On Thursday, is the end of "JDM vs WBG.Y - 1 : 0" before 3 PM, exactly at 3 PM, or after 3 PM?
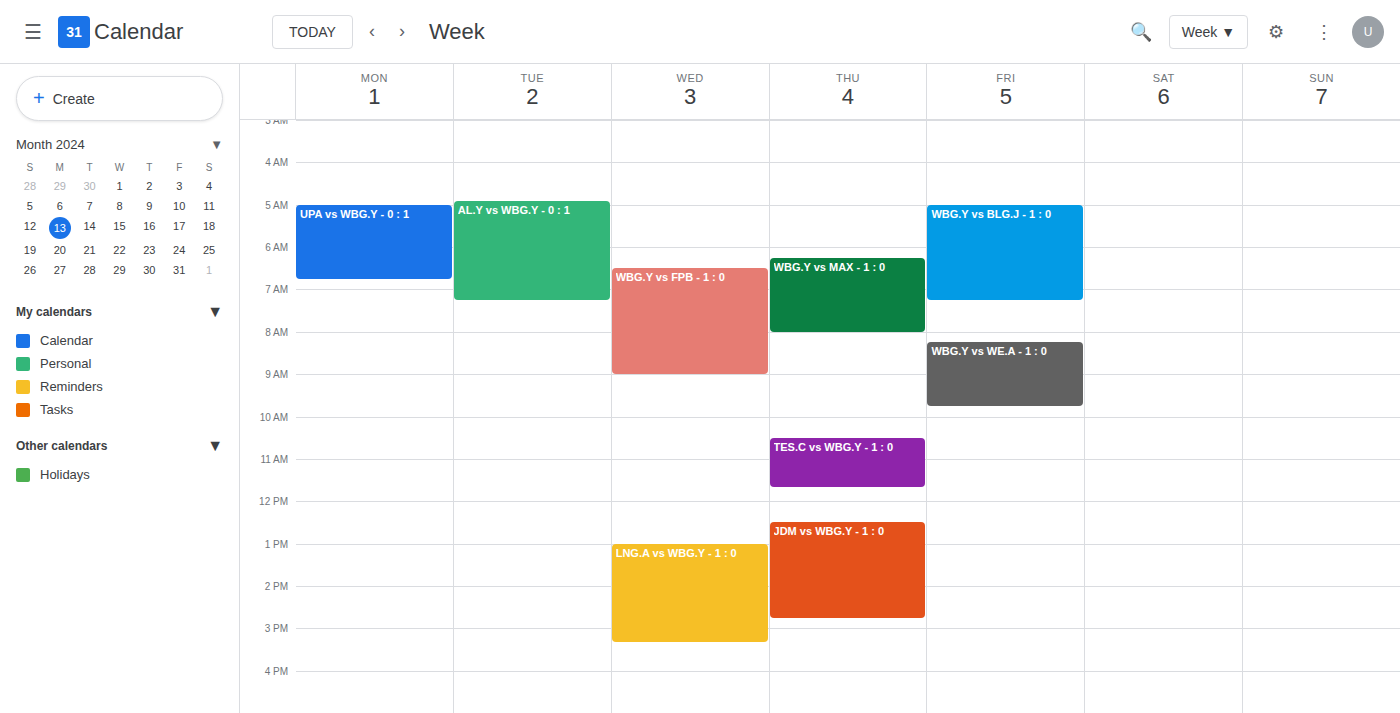
2:45 PM -- before 3 PM, 15 minutes above the 3 PM line.